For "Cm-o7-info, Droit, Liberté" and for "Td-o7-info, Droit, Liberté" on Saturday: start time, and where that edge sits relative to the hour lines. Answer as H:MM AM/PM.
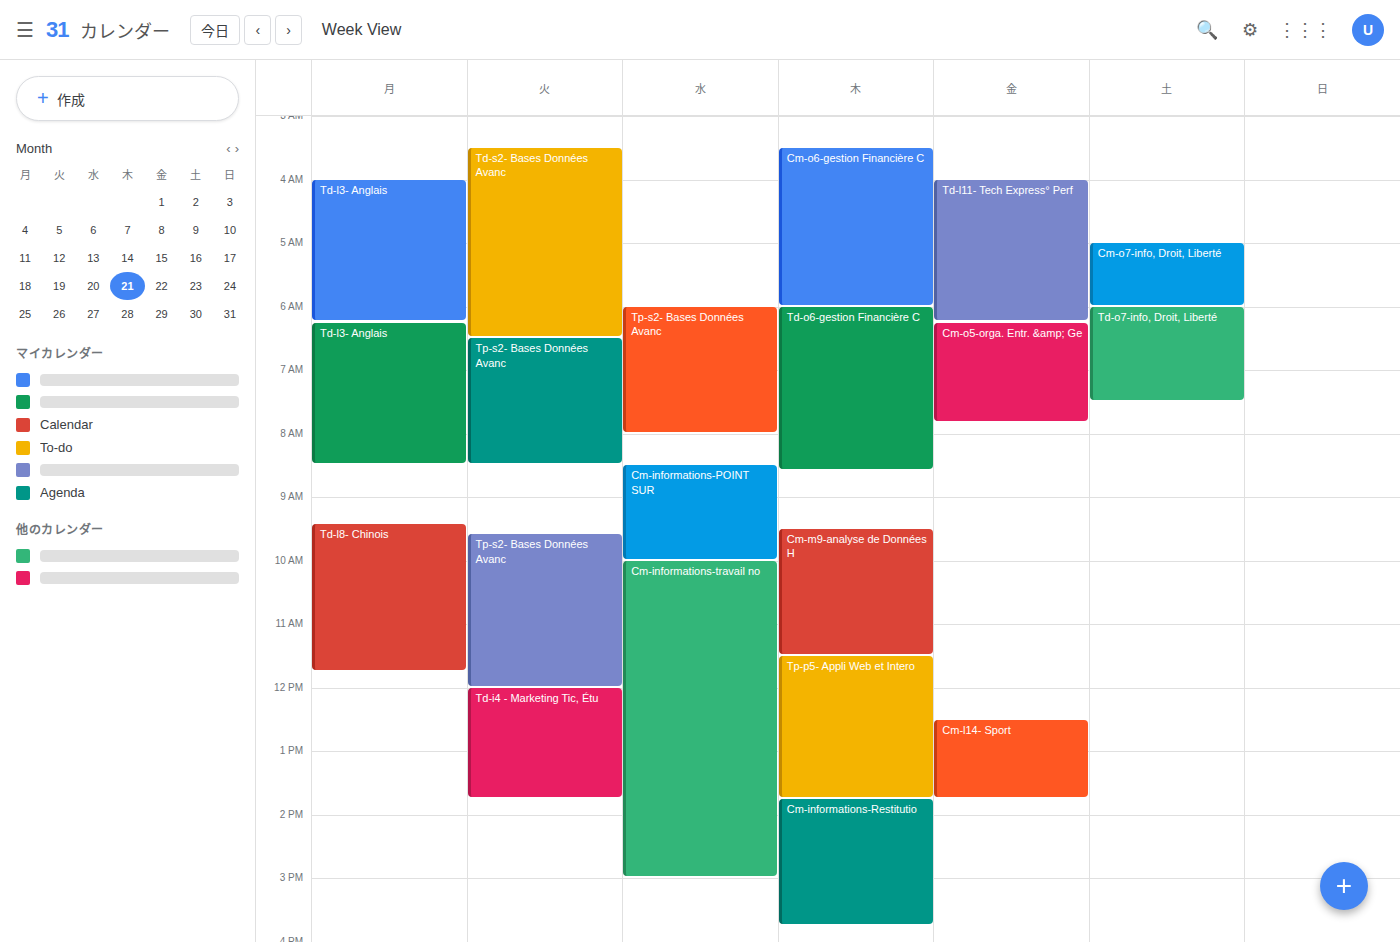
"Cm-o7-info, Droit, Liberté": 5:00 AM, exactly on the 5 AM line. "Td-o7-info, Droit, Liberté": 6:00 AM, exactly on the 6 AM line.